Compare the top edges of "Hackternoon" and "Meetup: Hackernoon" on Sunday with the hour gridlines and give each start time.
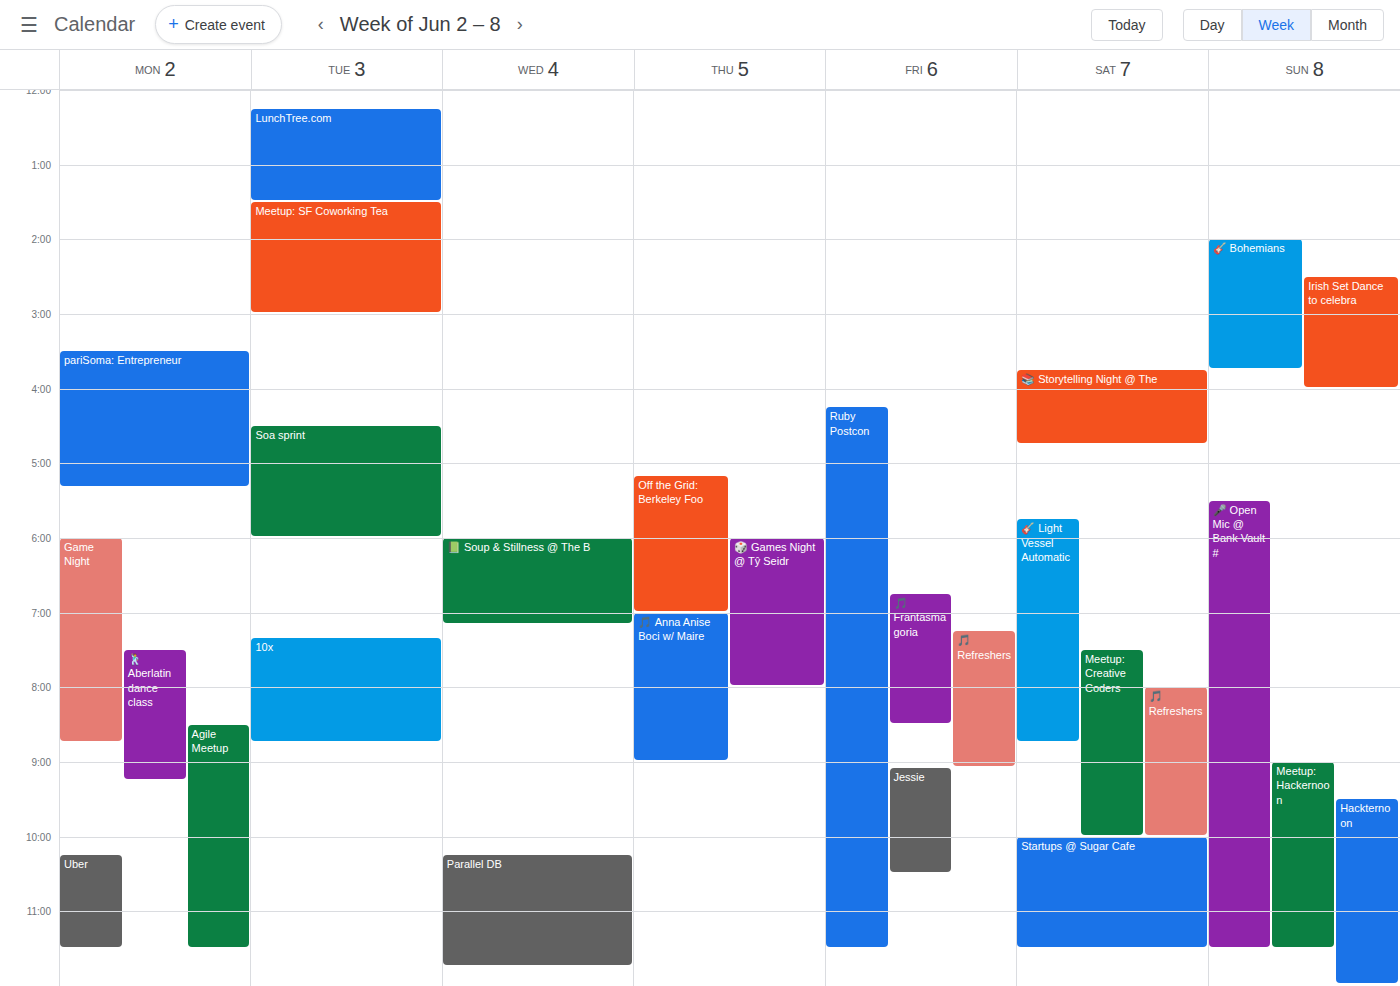
"Hackternoon": 9:30 PM, halfway between the 9 PM and 10 PM lines. "Meetup: Hackernoon": 9:00 PM, exactly on the 9 PM line.